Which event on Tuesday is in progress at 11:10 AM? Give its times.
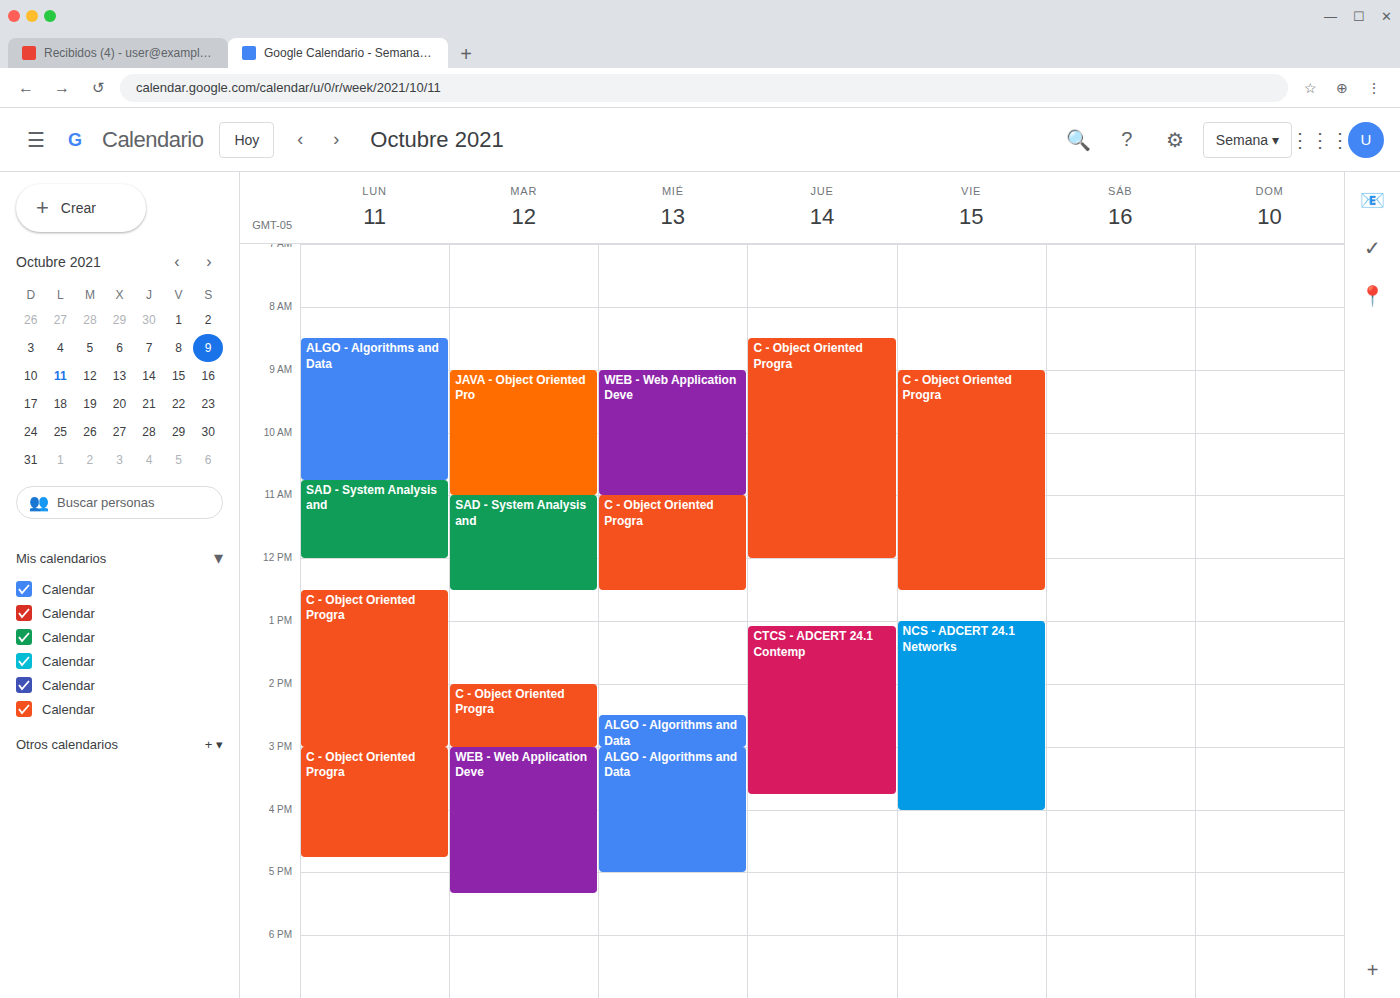
"SAD - System Analysis and", 11:00 AM to 12:30 PM